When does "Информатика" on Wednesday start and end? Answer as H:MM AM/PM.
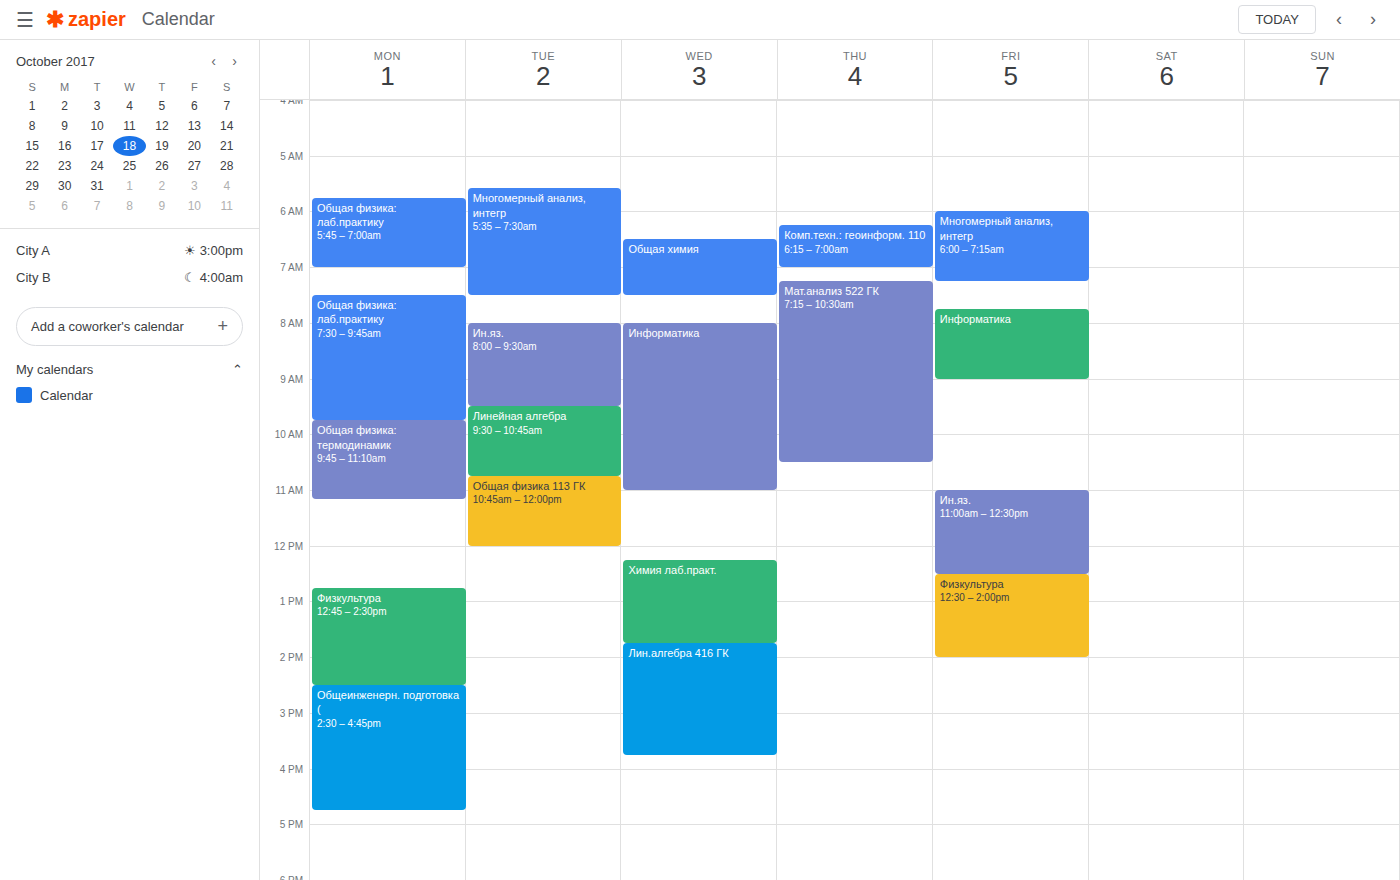
8:00 AM to 11:00 AM